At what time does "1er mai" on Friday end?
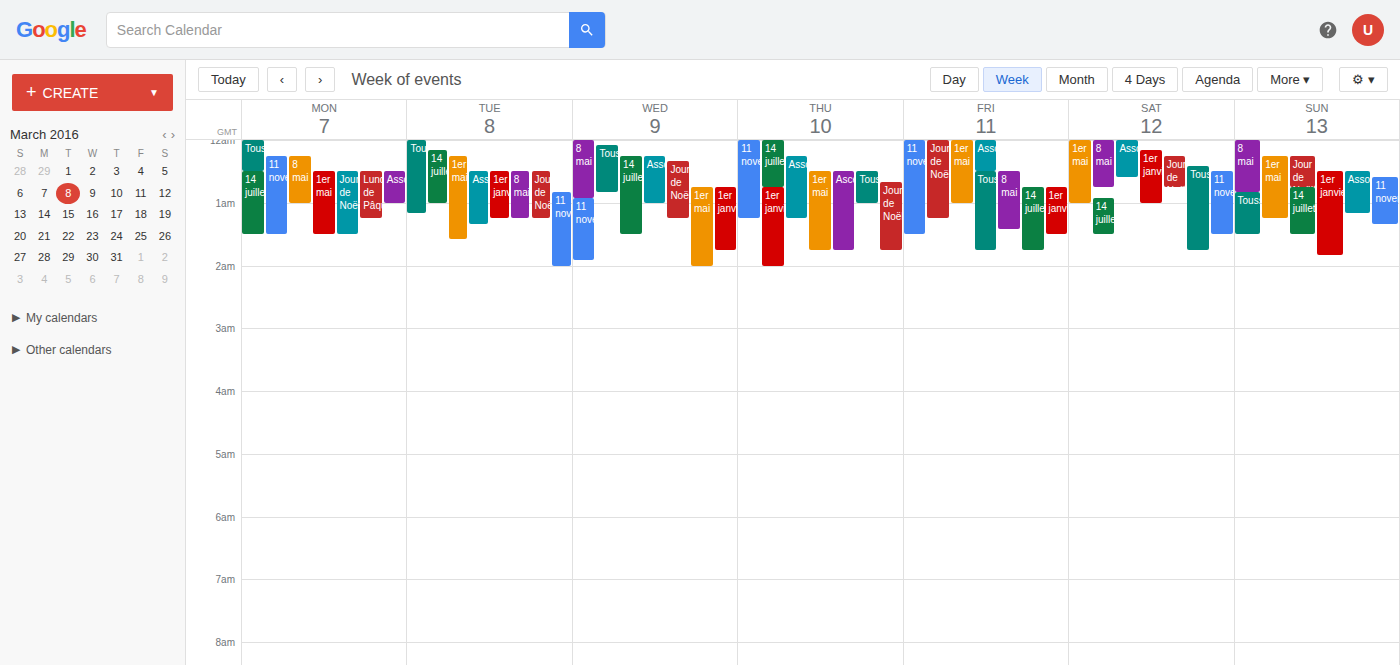
1:00 AM